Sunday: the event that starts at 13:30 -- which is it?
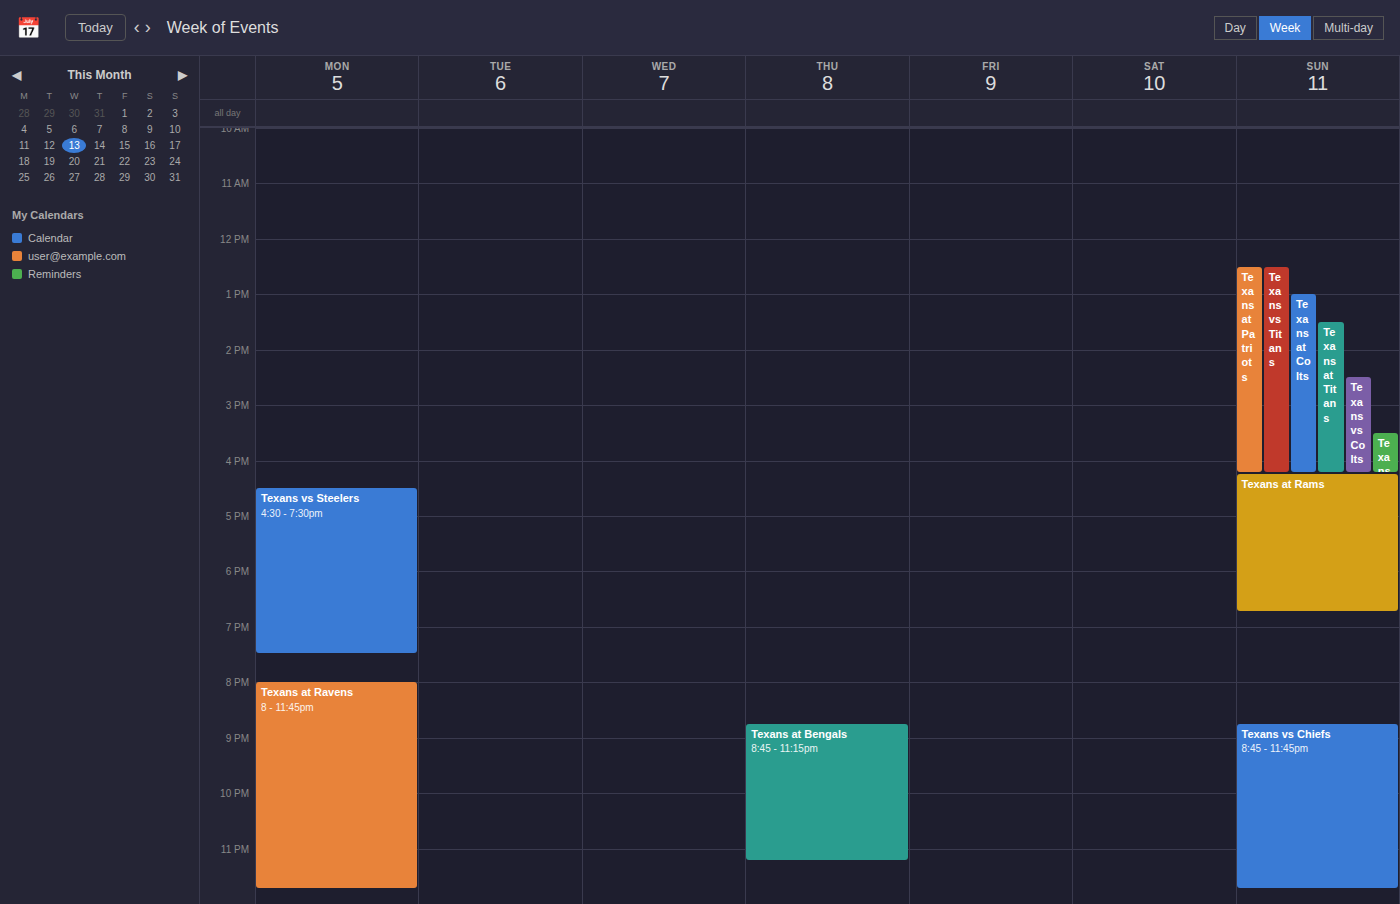
"Texans at Titans"